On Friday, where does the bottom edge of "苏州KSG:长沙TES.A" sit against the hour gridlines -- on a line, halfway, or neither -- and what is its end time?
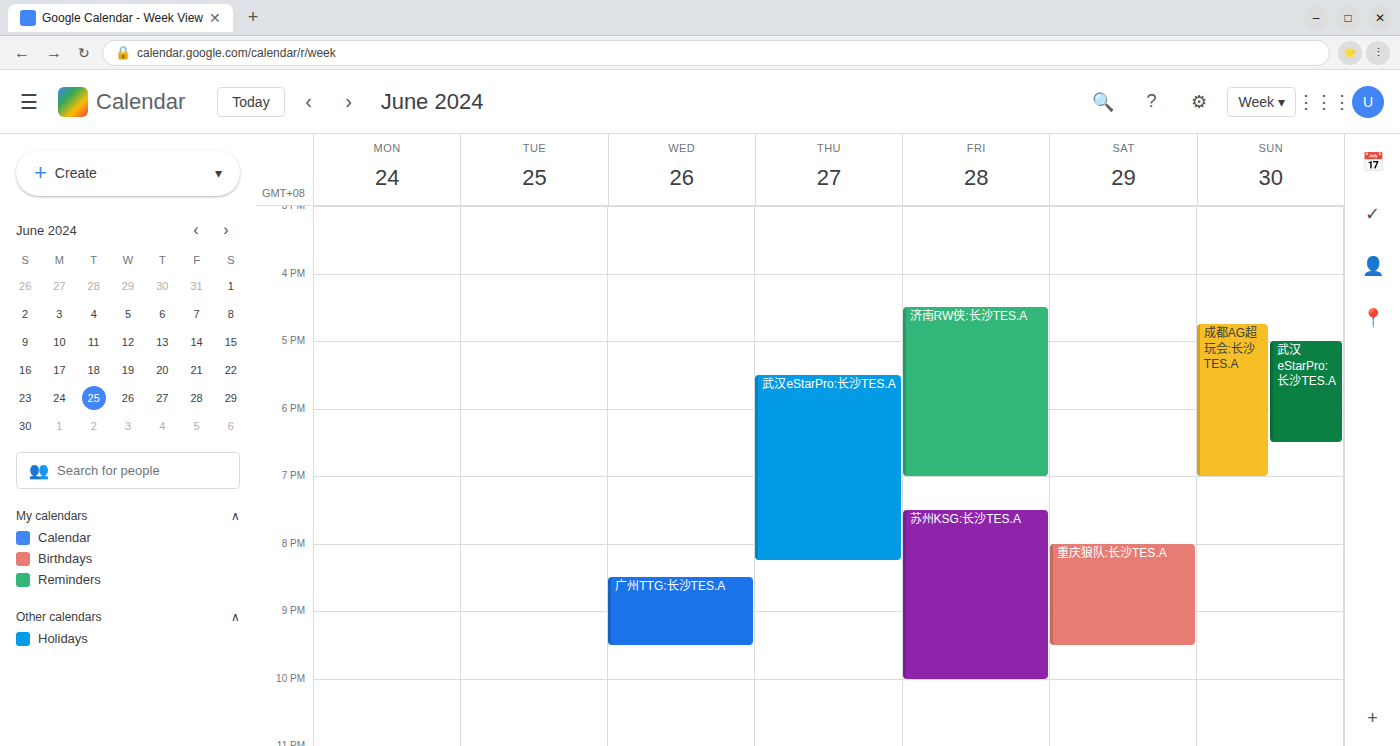
10:00 PM -- exactly on the 10 PM line.